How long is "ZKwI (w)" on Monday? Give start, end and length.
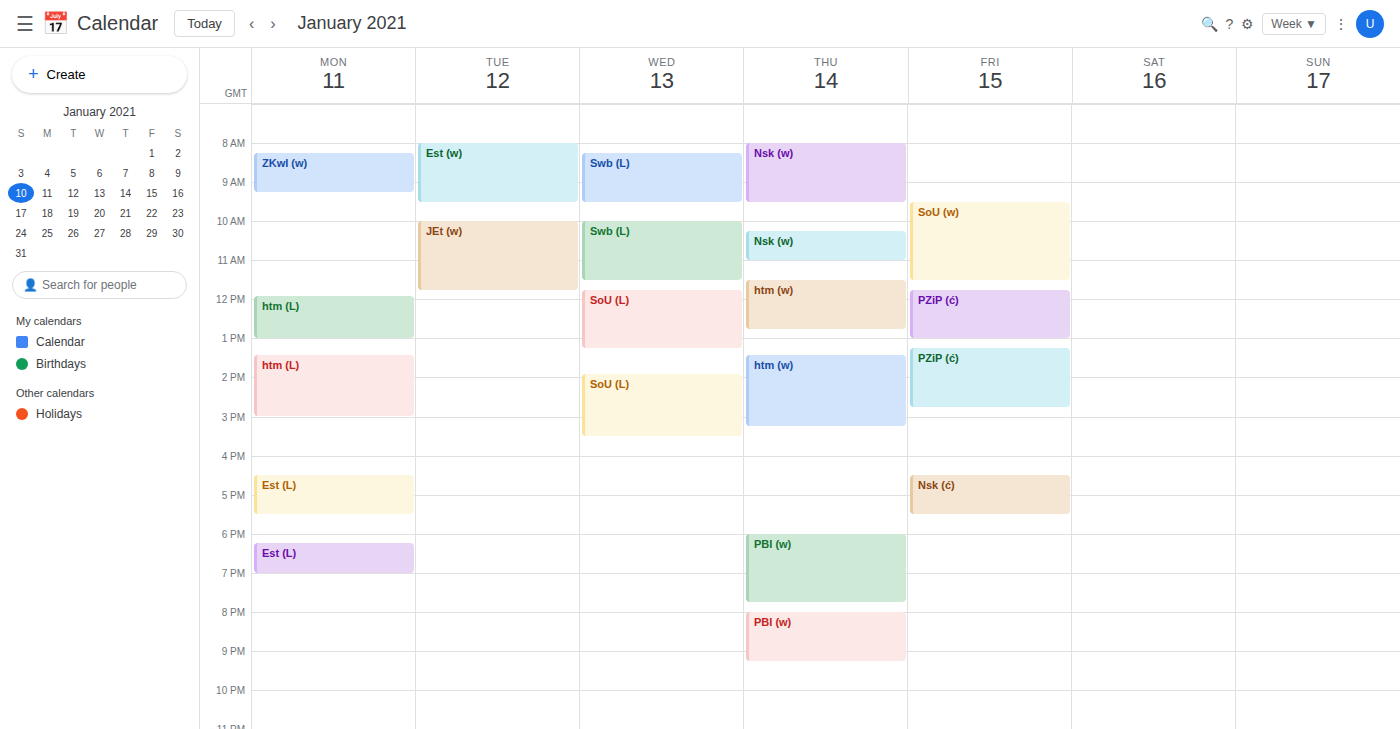
08:15 to 09:15, 1 hour